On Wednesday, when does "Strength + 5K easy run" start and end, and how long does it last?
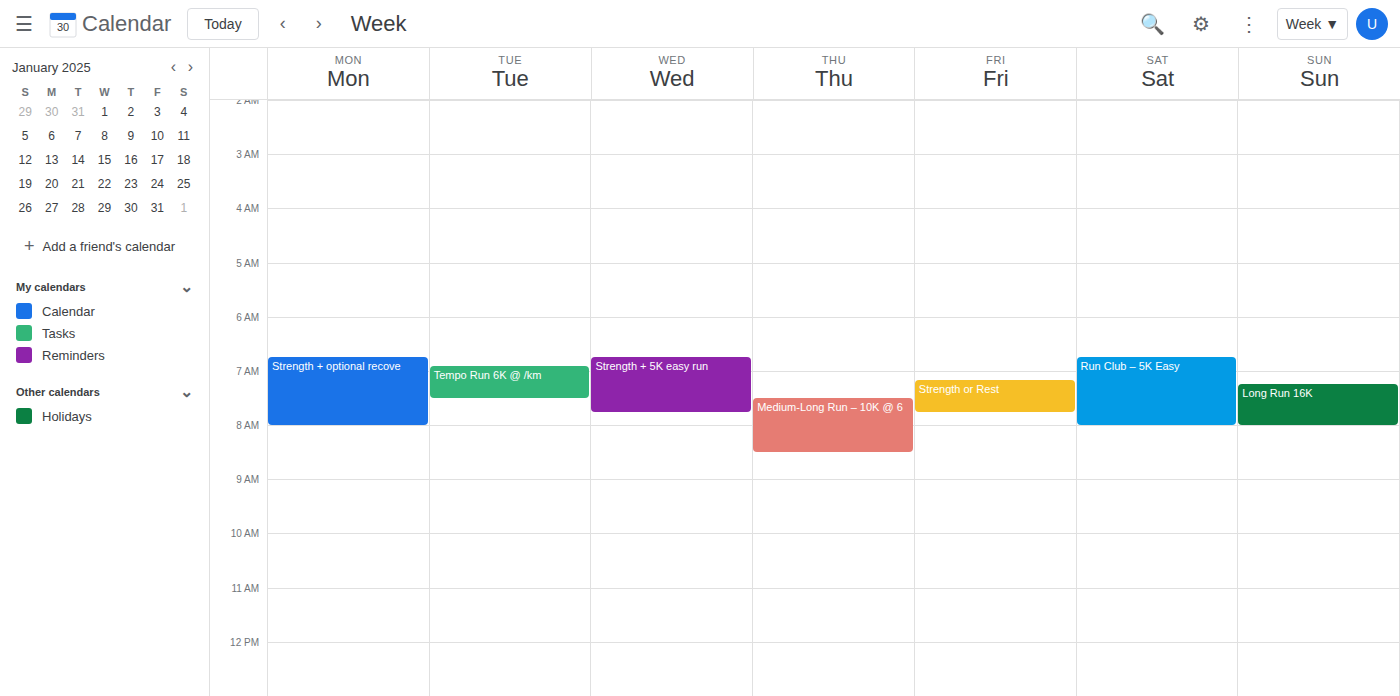
6:45 AM to 7:45 AM, 1 hour